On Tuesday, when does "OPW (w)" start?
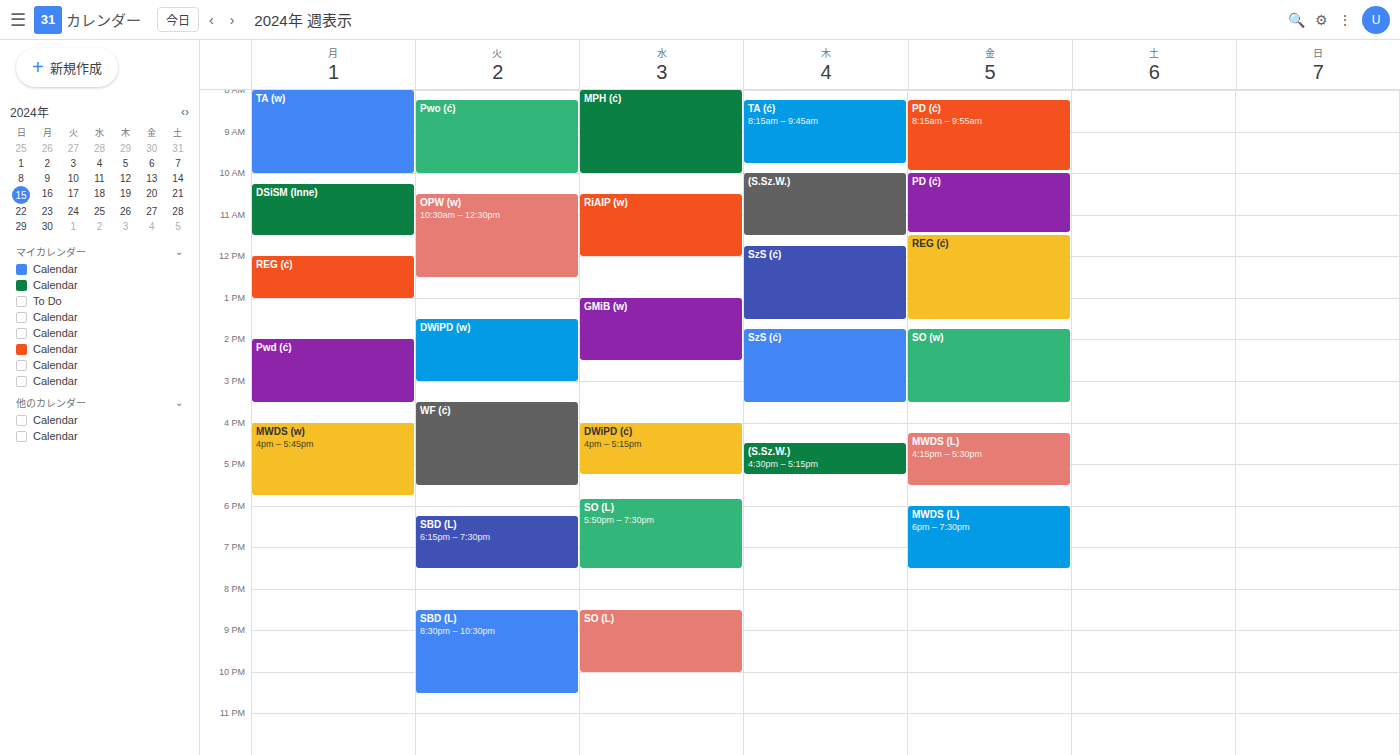
10:30 AM